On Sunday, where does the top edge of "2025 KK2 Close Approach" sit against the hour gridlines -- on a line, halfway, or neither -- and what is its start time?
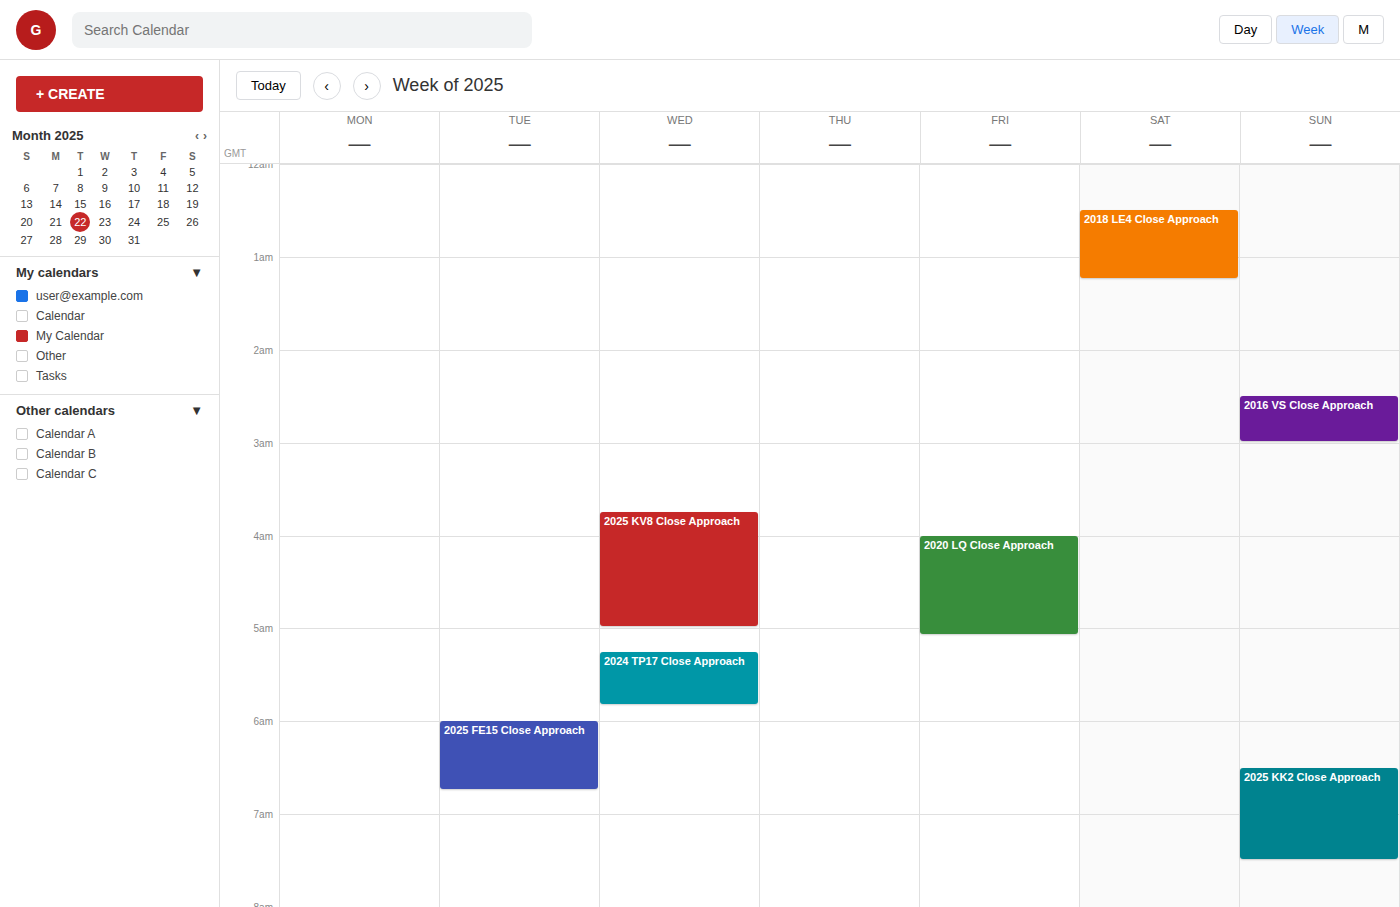
6:30 AM -- halfway between the 6 AM and 7 AM lines.